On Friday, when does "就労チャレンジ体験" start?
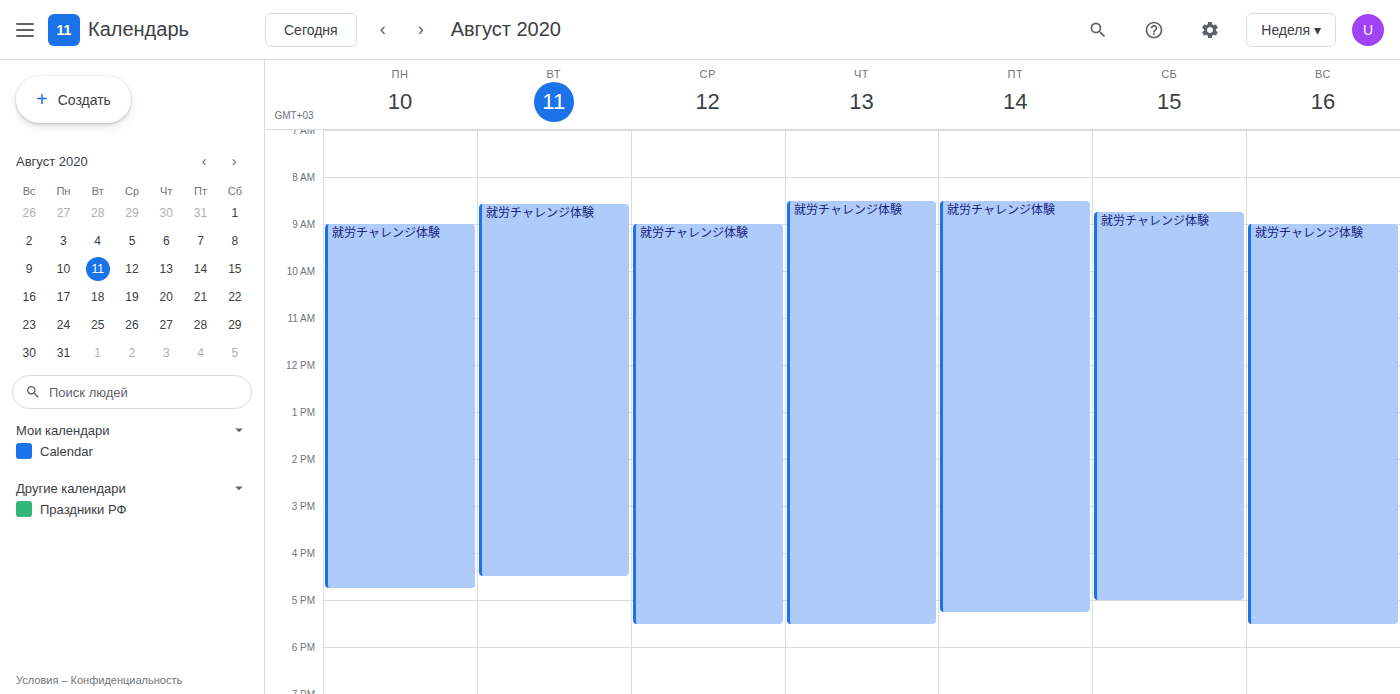
8:30 AM